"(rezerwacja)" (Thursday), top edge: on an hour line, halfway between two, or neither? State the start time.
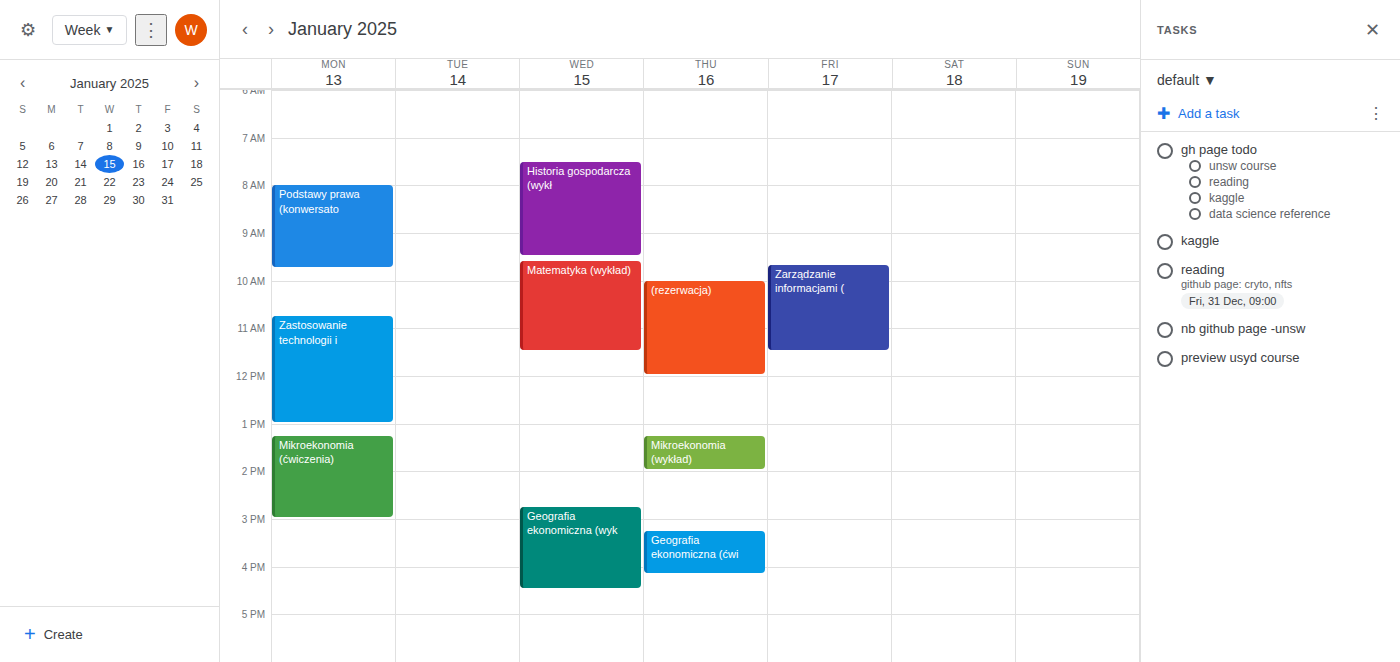
10:00 -- exactly on the 10:00 line.